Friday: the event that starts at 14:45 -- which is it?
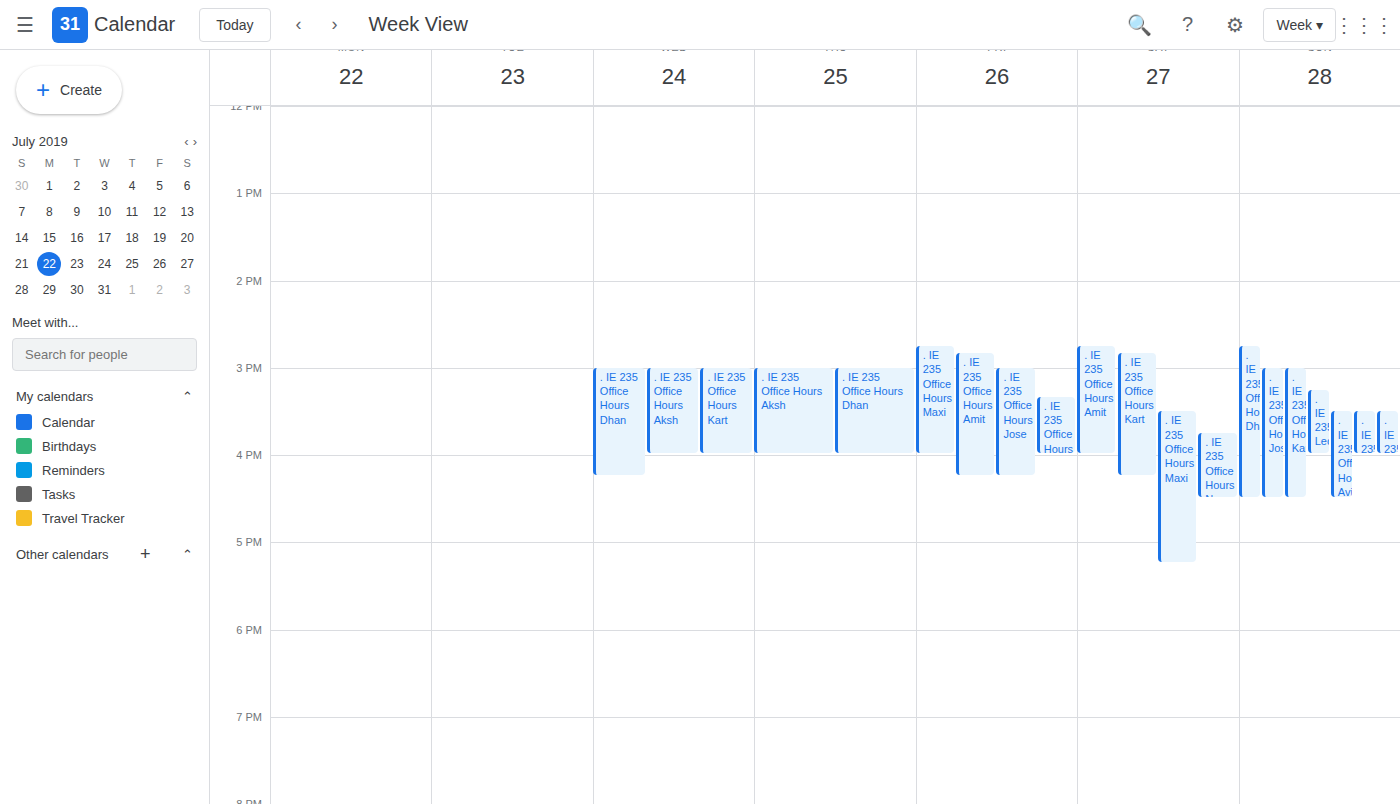
". IE 235 Office Hours Maxi"